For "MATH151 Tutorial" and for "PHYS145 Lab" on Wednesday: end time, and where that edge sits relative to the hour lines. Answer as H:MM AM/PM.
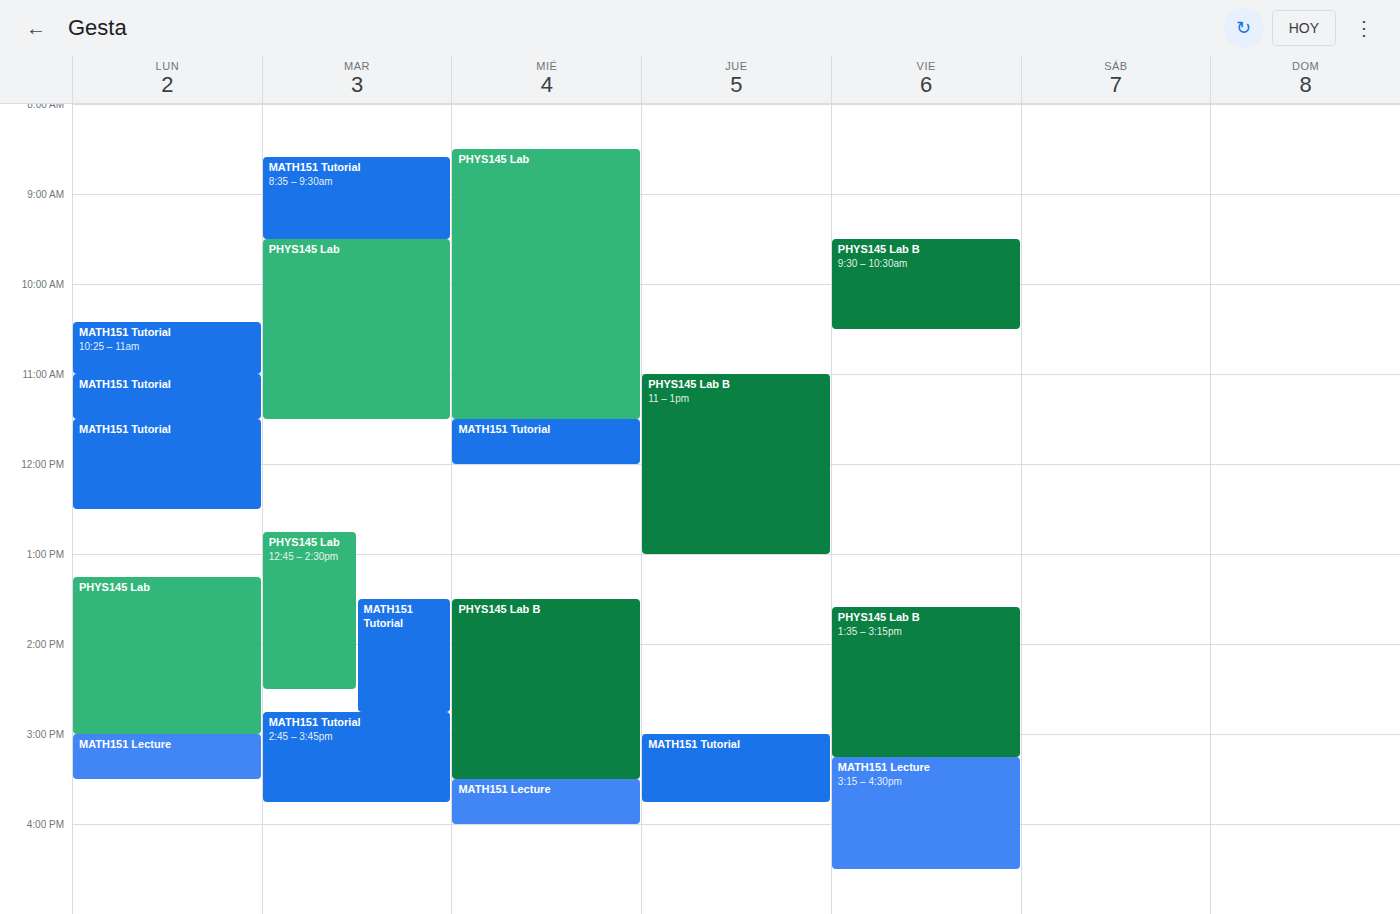
"MATH151 Tutorial": 12:00 PM, exactly on the 12 PM line. "PHYS145 Lab": 11:30 AM, halfway between the 11 AM and 12 PM lines.